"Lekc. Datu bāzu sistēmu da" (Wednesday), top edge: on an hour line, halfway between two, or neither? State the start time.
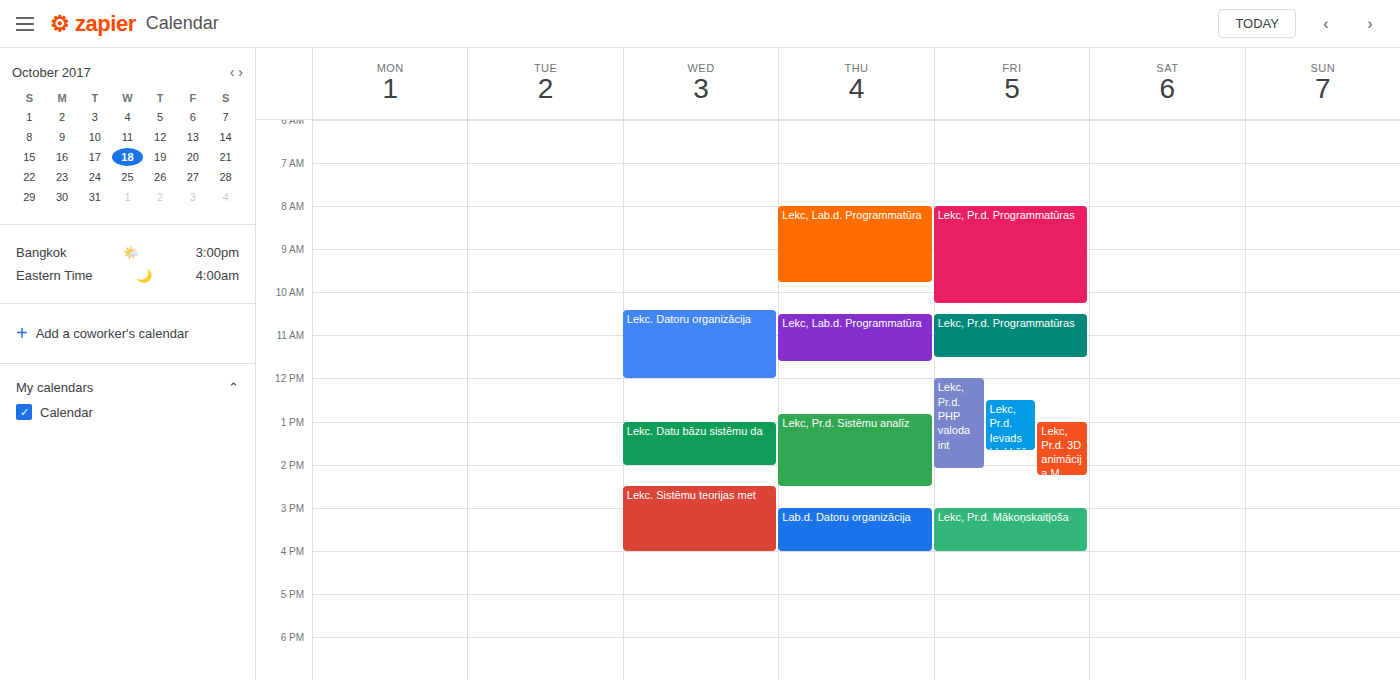
1:00 PM -- exactly on the 1 PM line.